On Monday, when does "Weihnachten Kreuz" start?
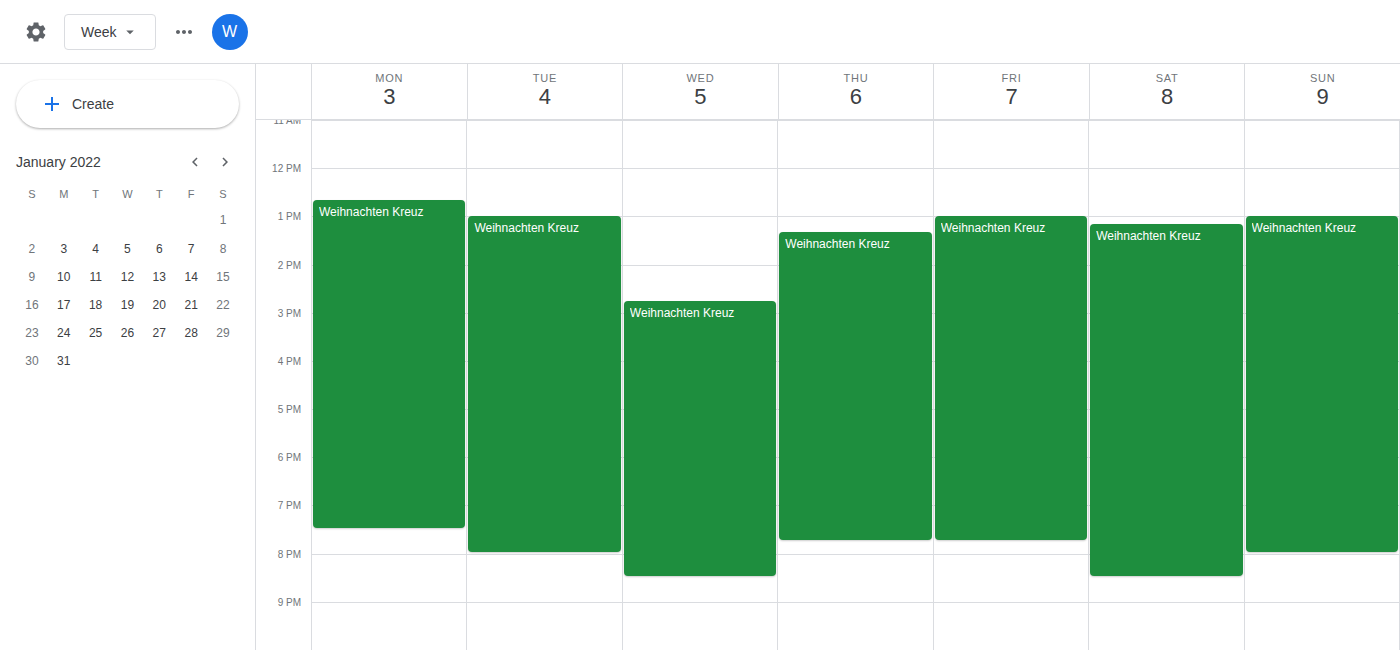
12:40